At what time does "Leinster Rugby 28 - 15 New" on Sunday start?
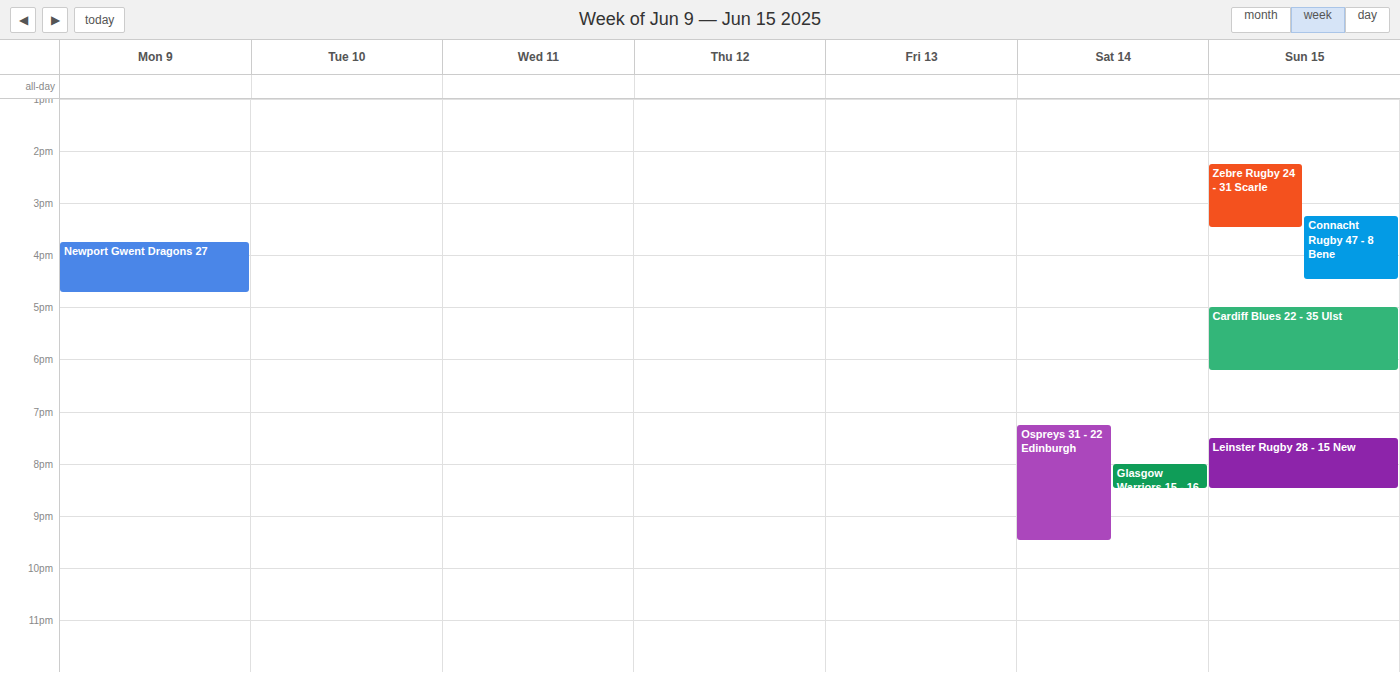
7:30 PM